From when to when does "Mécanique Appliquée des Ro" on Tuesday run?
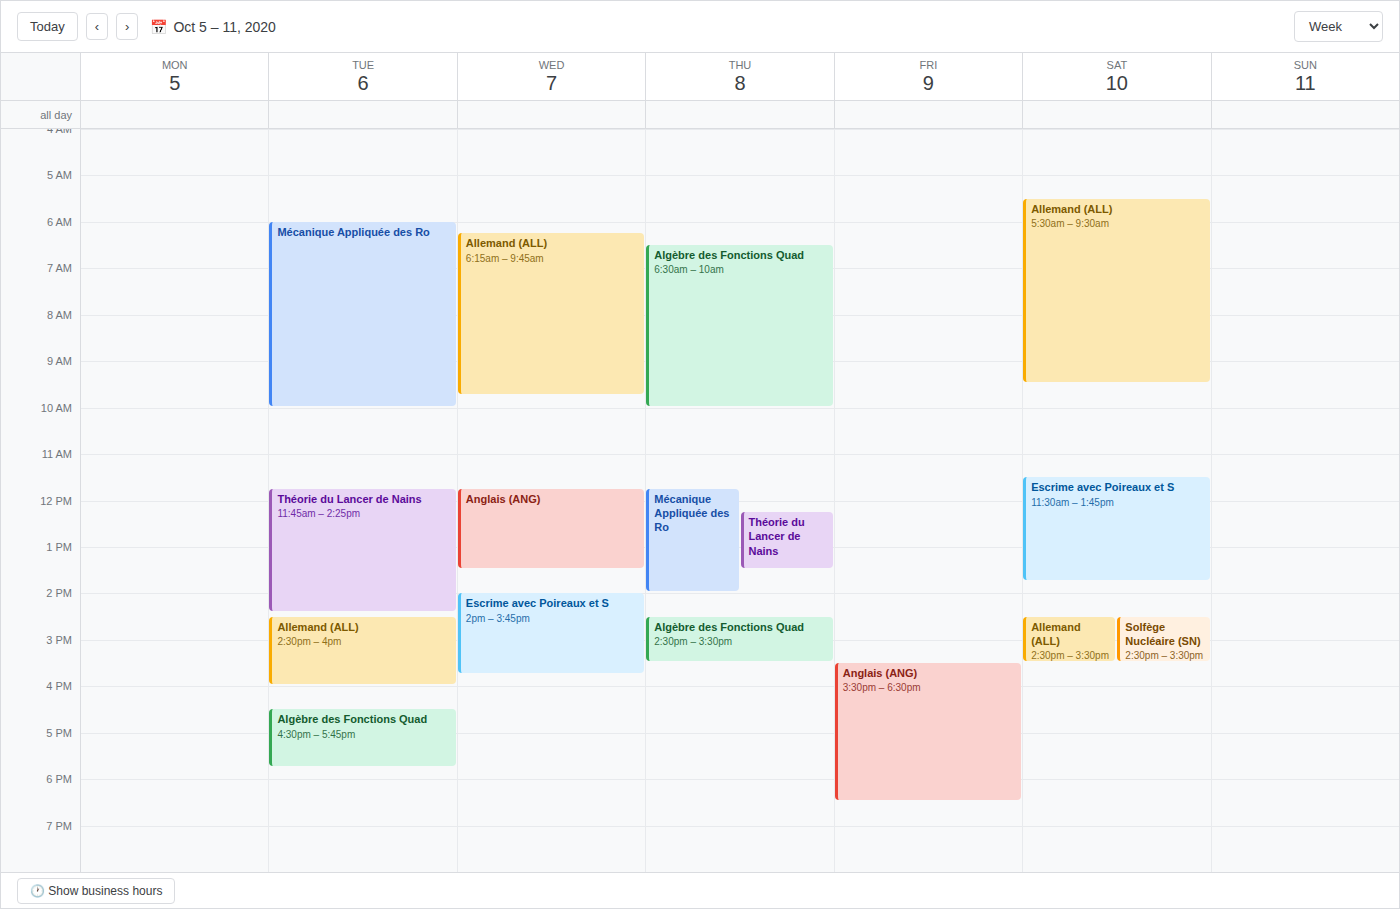
6:00 AM to 10:00 AM